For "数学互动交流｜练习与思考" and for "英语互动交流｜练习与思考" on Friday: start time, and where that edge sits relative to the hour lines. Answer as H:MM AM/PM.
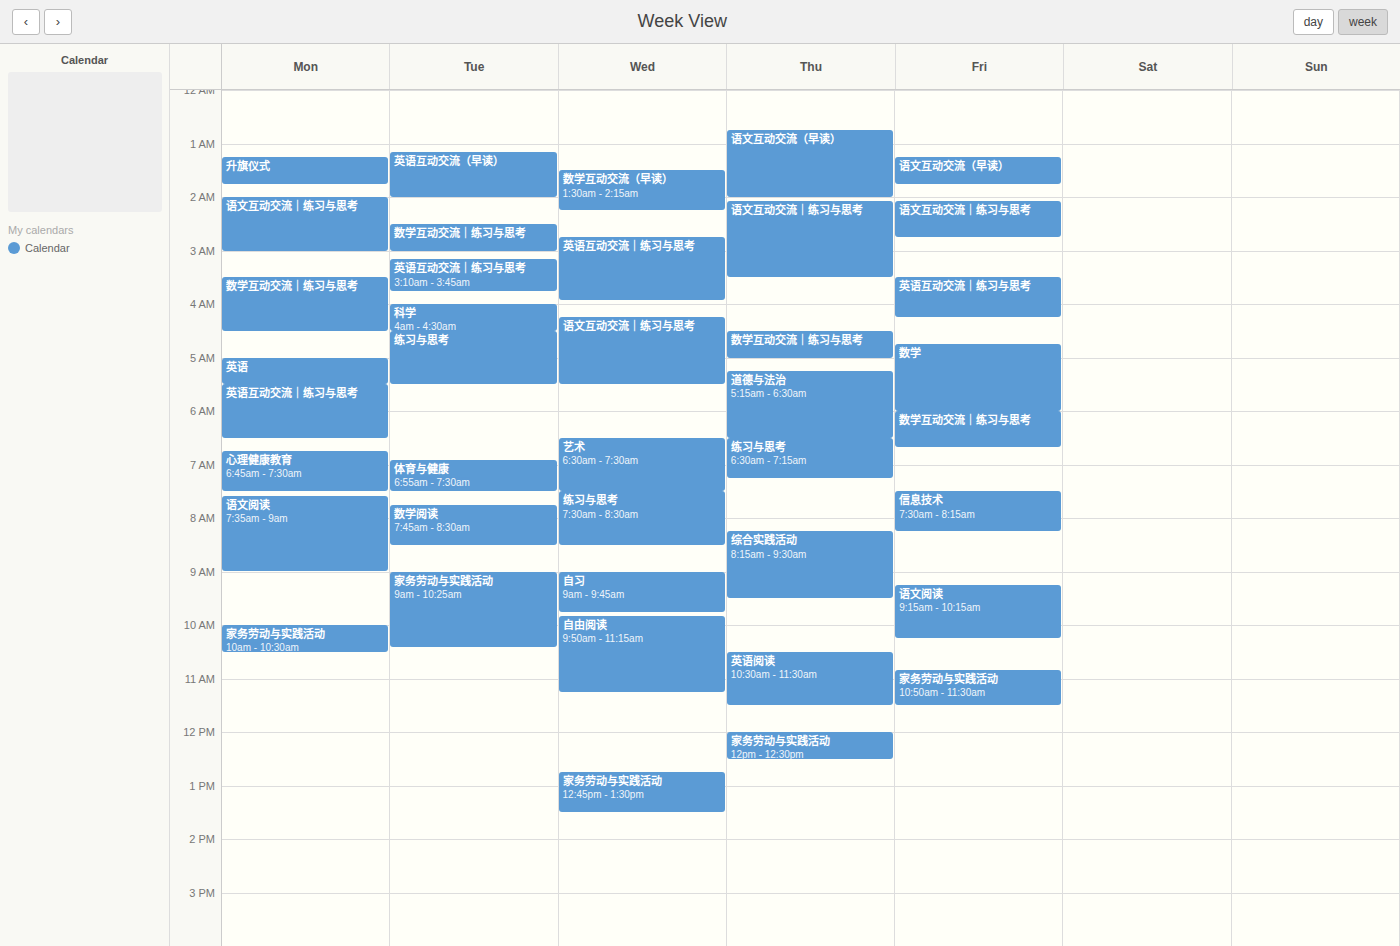
"数学互动交流｜练习与思考": 6:00 AM, exactly on the 6 AM line. "英语互动交流｜练习与思考": 3:30 AM, halfway between the 3 AM and 4 AM lines.